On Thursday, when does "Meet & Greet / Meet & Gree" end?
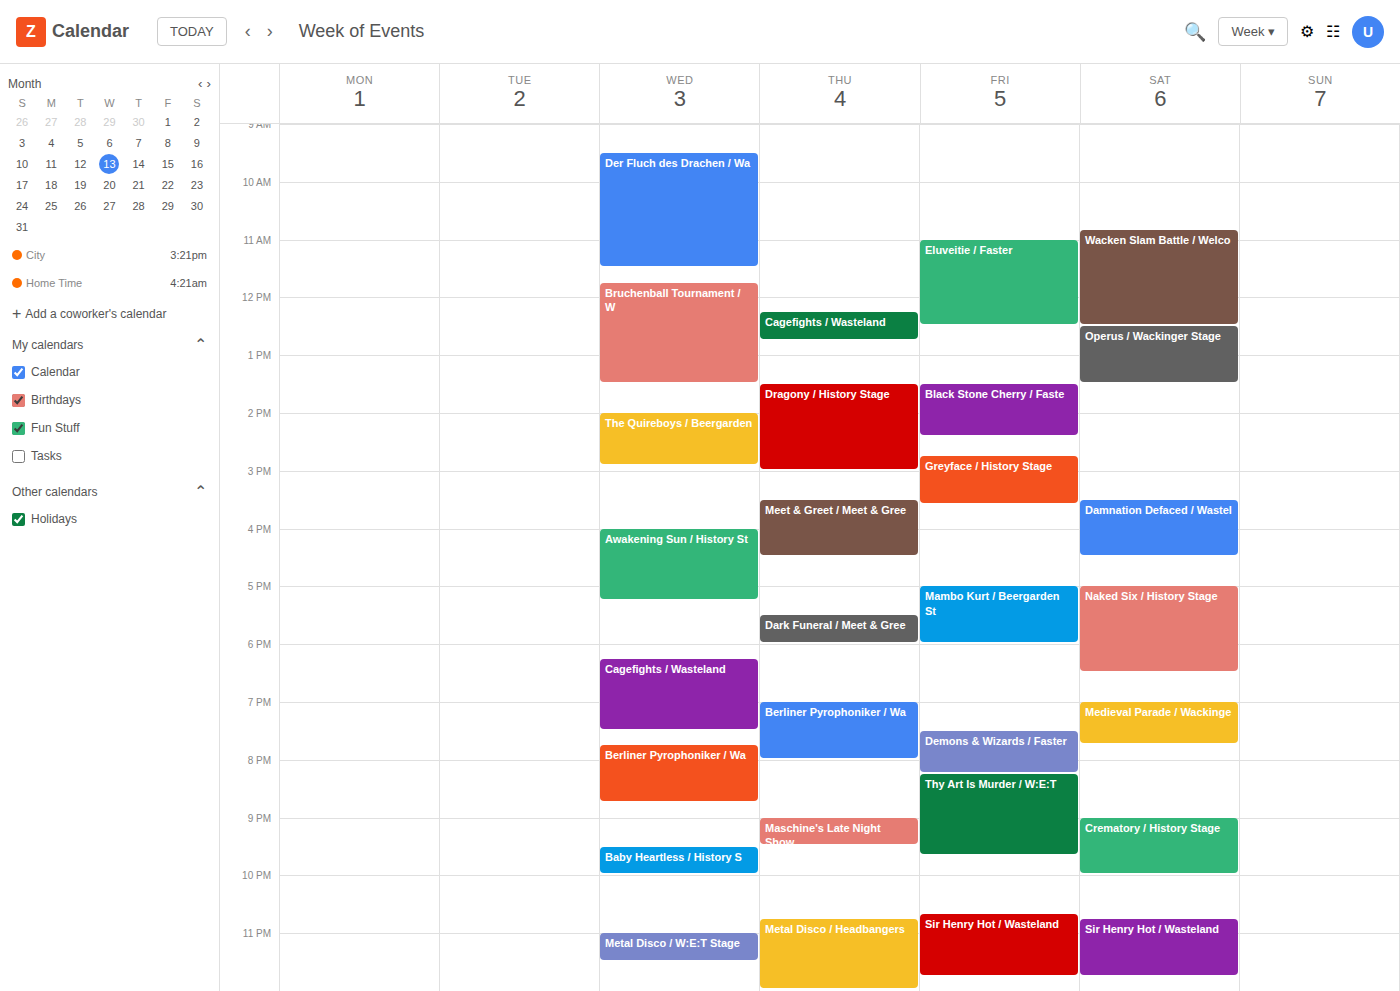
4:30 PM